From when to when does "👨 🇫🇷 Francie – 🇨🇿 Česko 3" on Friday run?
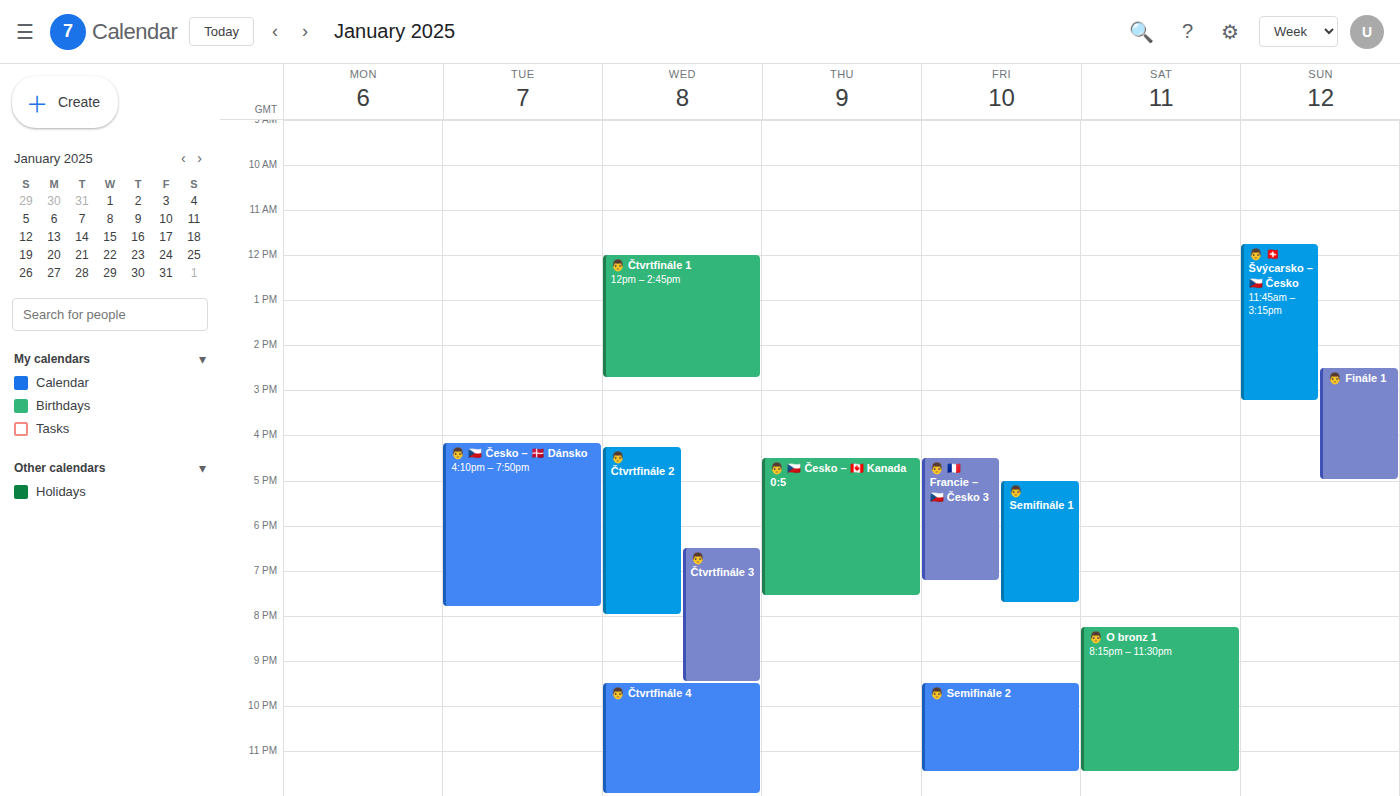
4:30 PM to 7:15 PM